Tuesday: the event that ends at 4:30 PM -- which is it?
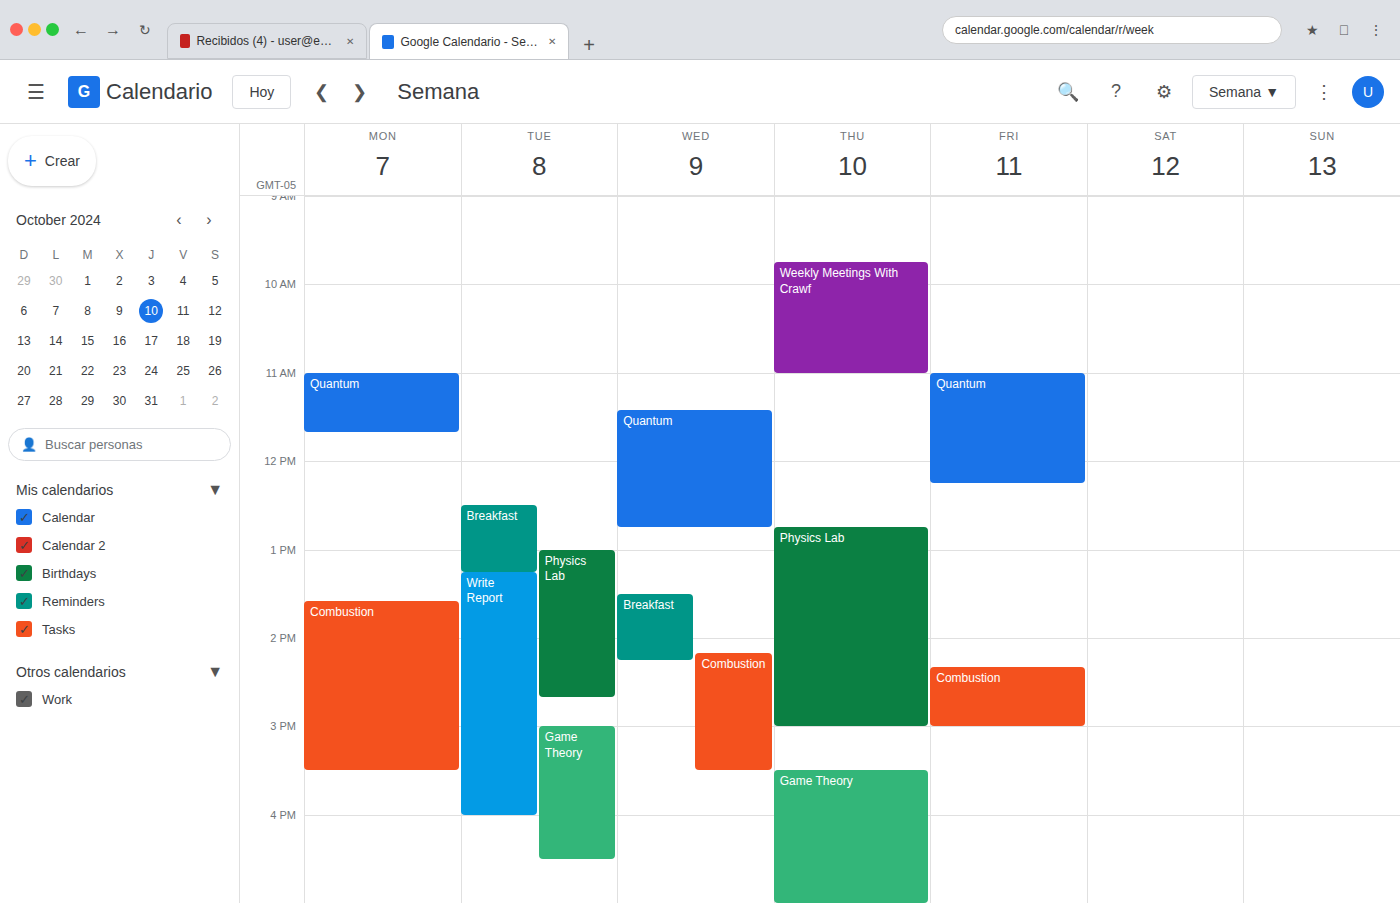
"Game Theory"